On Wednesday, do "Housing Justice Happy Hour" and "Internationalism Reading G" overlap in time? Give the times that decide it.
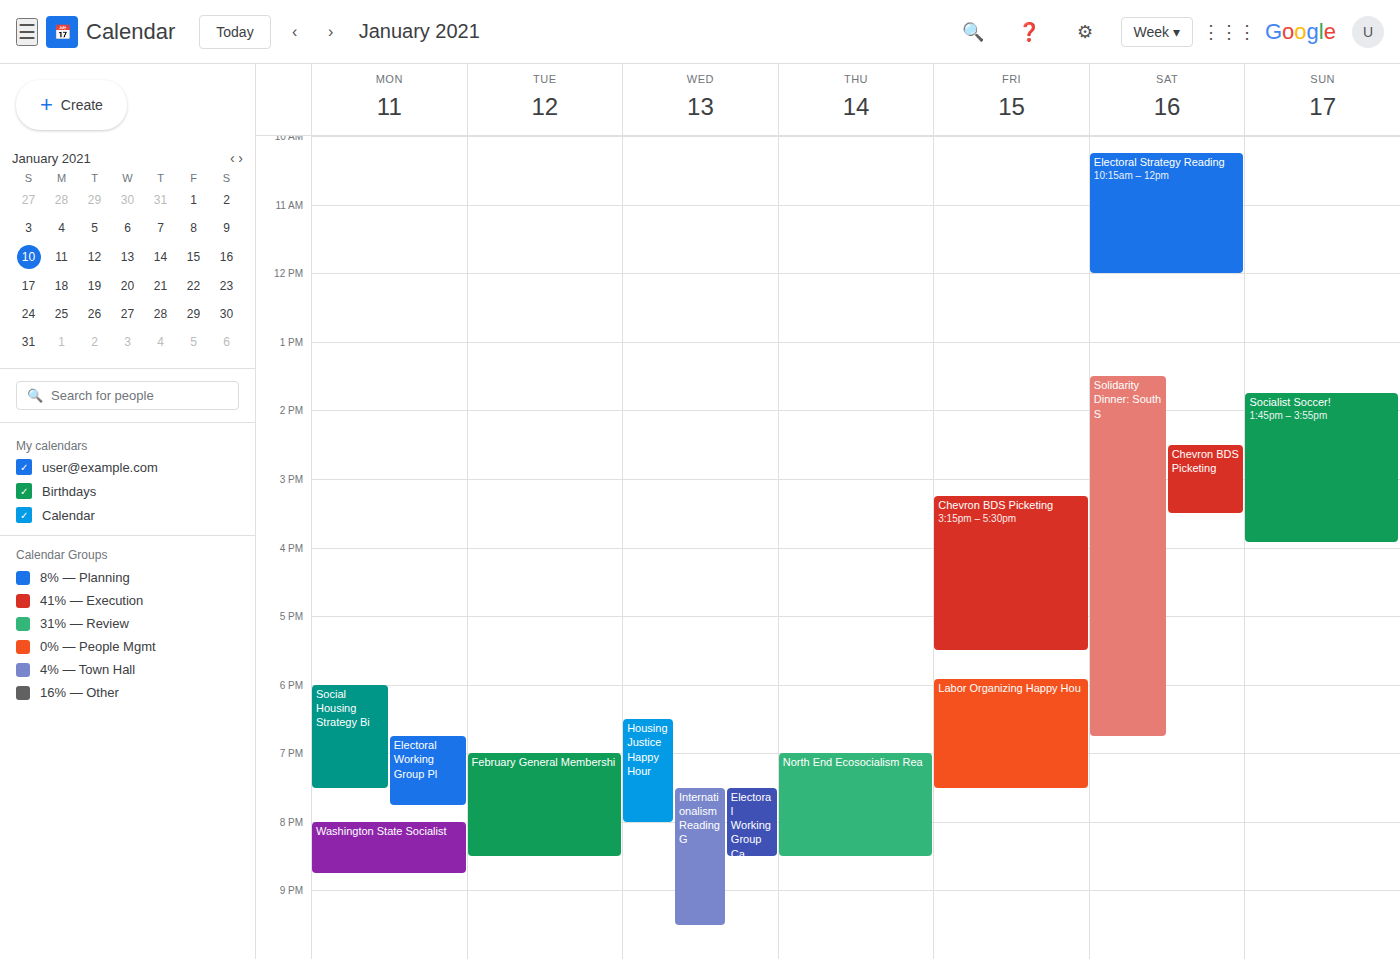
"Internationalism Reading G" starts at 7:30 PM, before "Housing Justice Happy Hour" ends at 8:00 PM -- they overlap.